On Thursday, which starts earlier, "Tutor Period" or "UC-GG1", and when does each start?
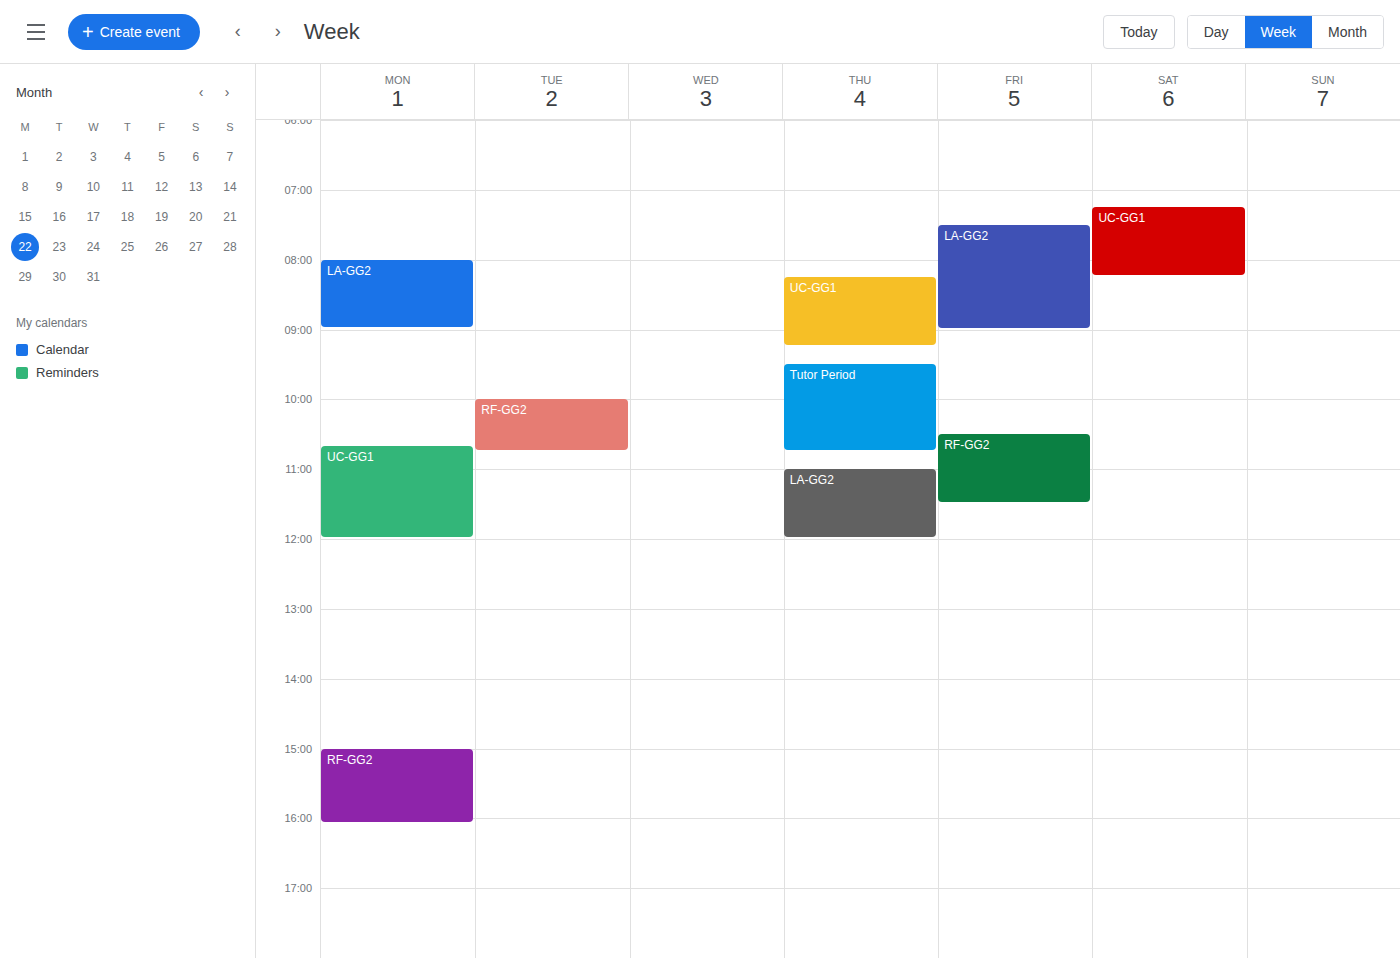
"UC-GG1" 8:15 AM; "Tutor Period" 9:30 AM.